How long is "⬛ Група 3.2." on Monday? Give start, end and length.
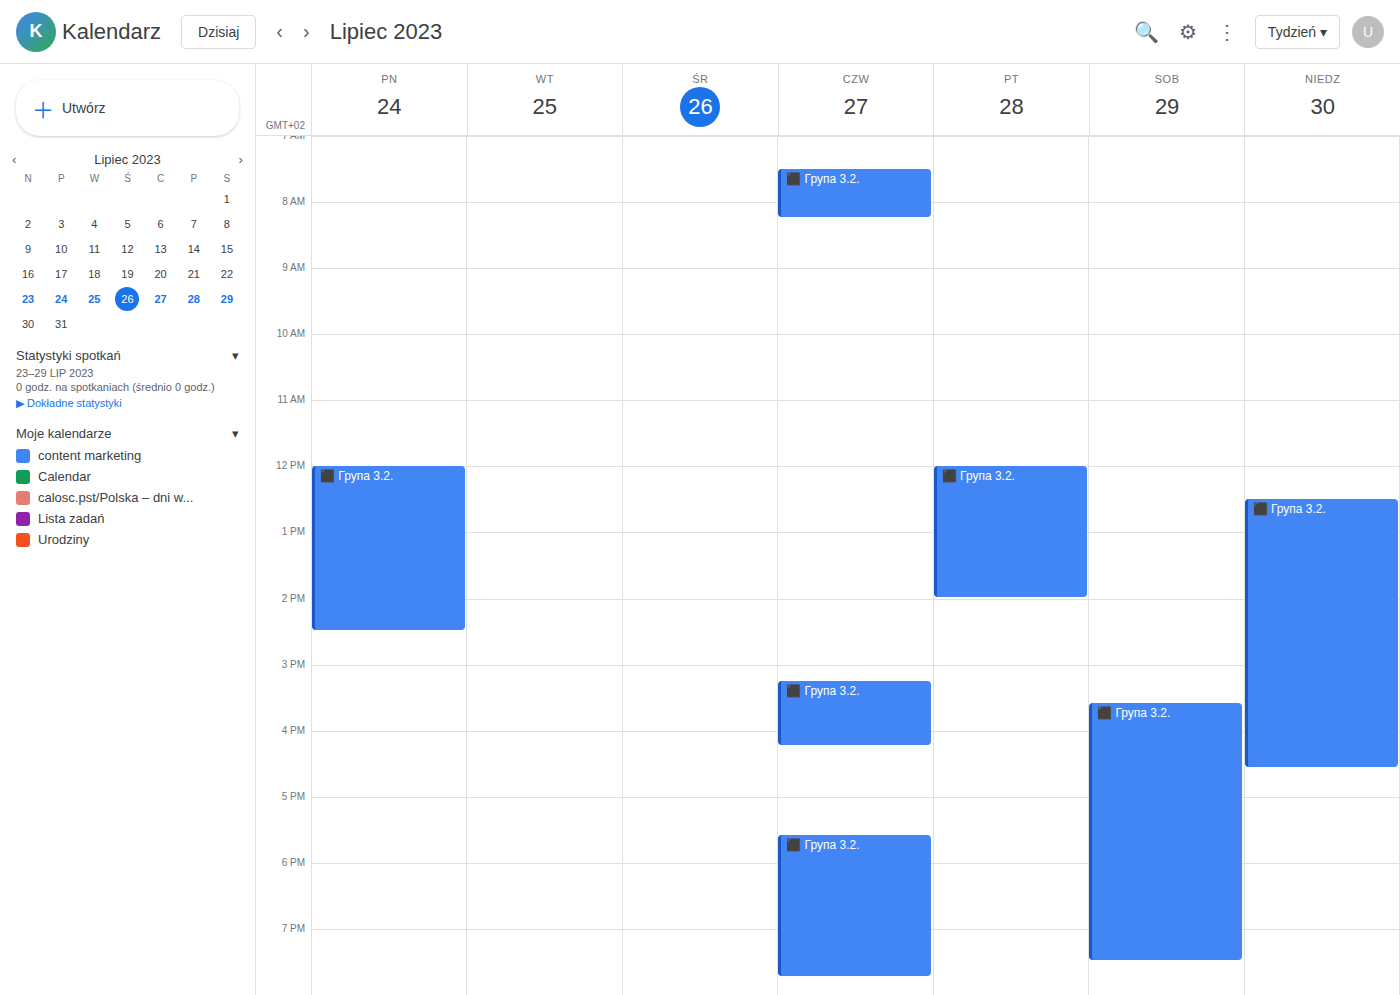
12:00 PM to 2:30 PM, 2 hours 30 minutes